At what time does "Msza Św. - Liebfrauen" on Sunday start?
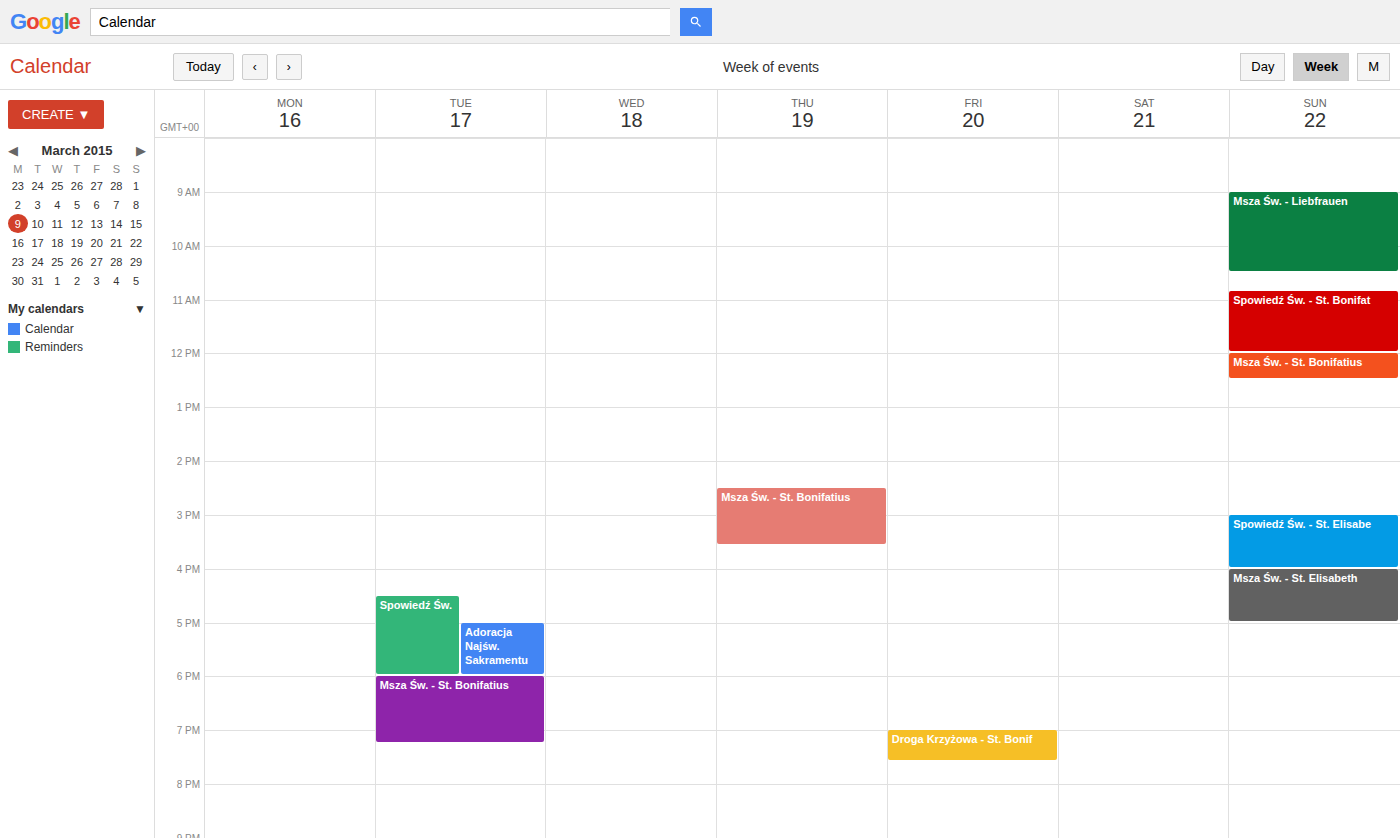
9:00 AM